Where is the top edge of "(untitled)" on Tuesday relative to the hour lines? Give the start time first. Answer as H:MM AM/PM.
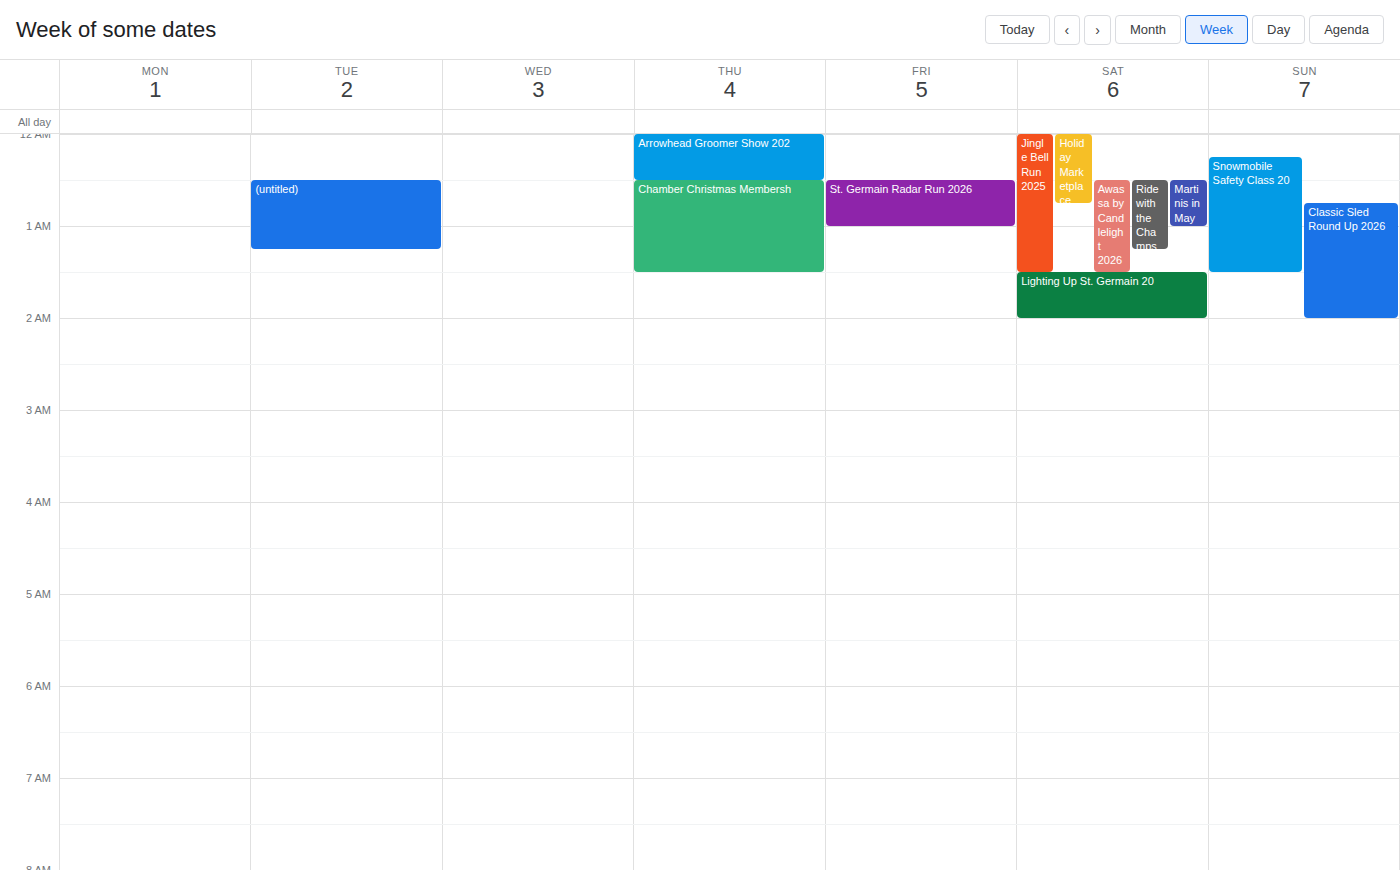
12:30 AM -- halfway between the 12 AM and 1 AM lines.